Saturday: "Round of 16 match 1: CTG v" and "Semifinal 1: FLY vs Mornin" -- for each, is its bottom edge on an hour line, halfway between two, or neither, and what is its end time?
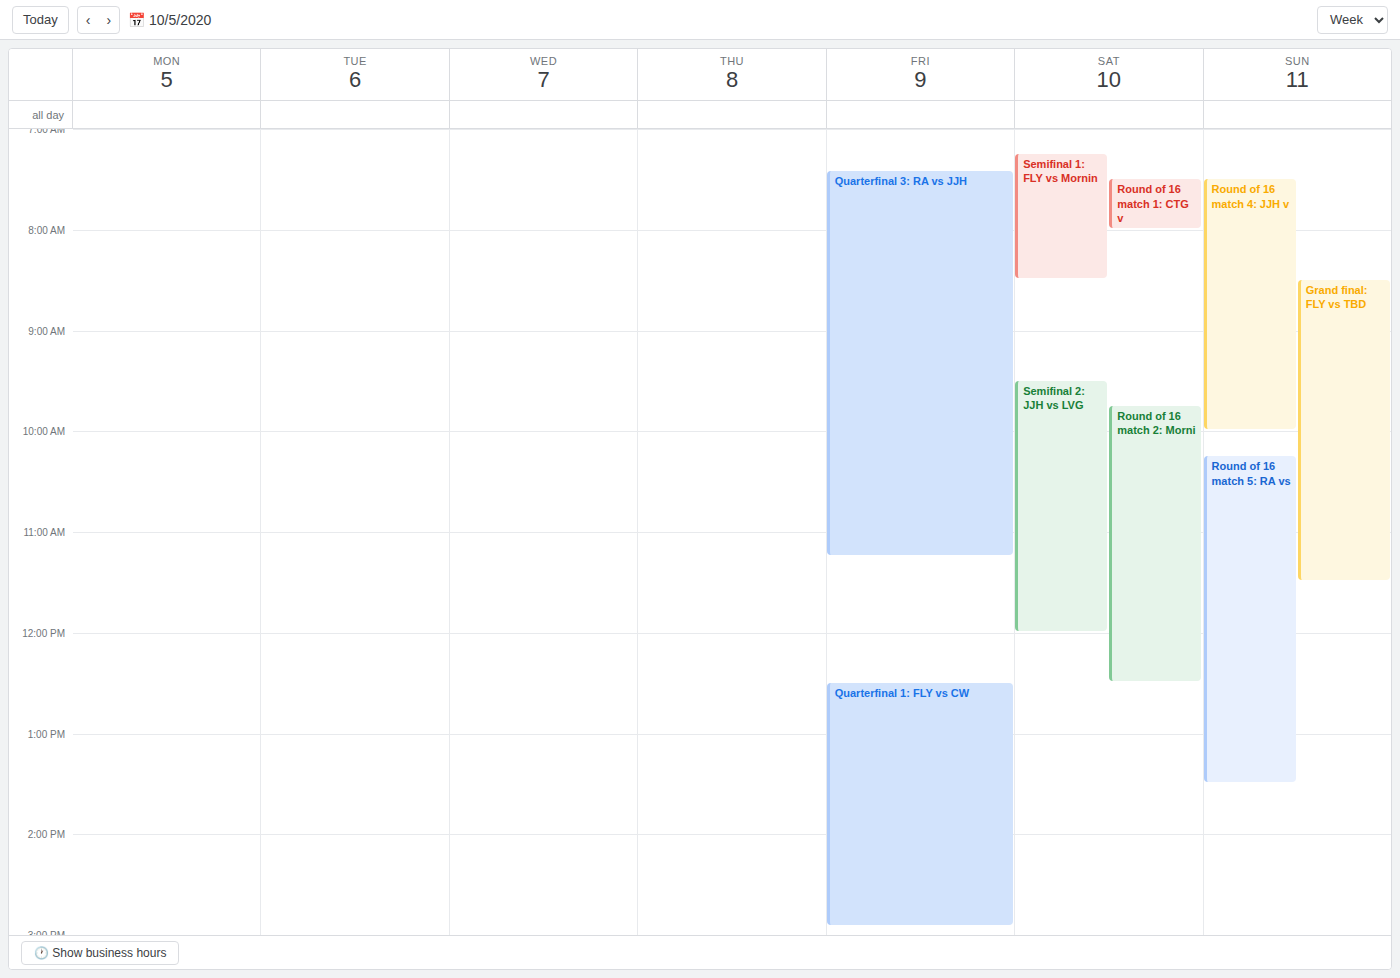
"Round of 16 match 1: CTG v": 8:00 AM, exactly on the 8 AM line. "Semifinal 1: FLY vs Mornin": 8:30 AM, halfway between the 8 AM and 9 AM lines.